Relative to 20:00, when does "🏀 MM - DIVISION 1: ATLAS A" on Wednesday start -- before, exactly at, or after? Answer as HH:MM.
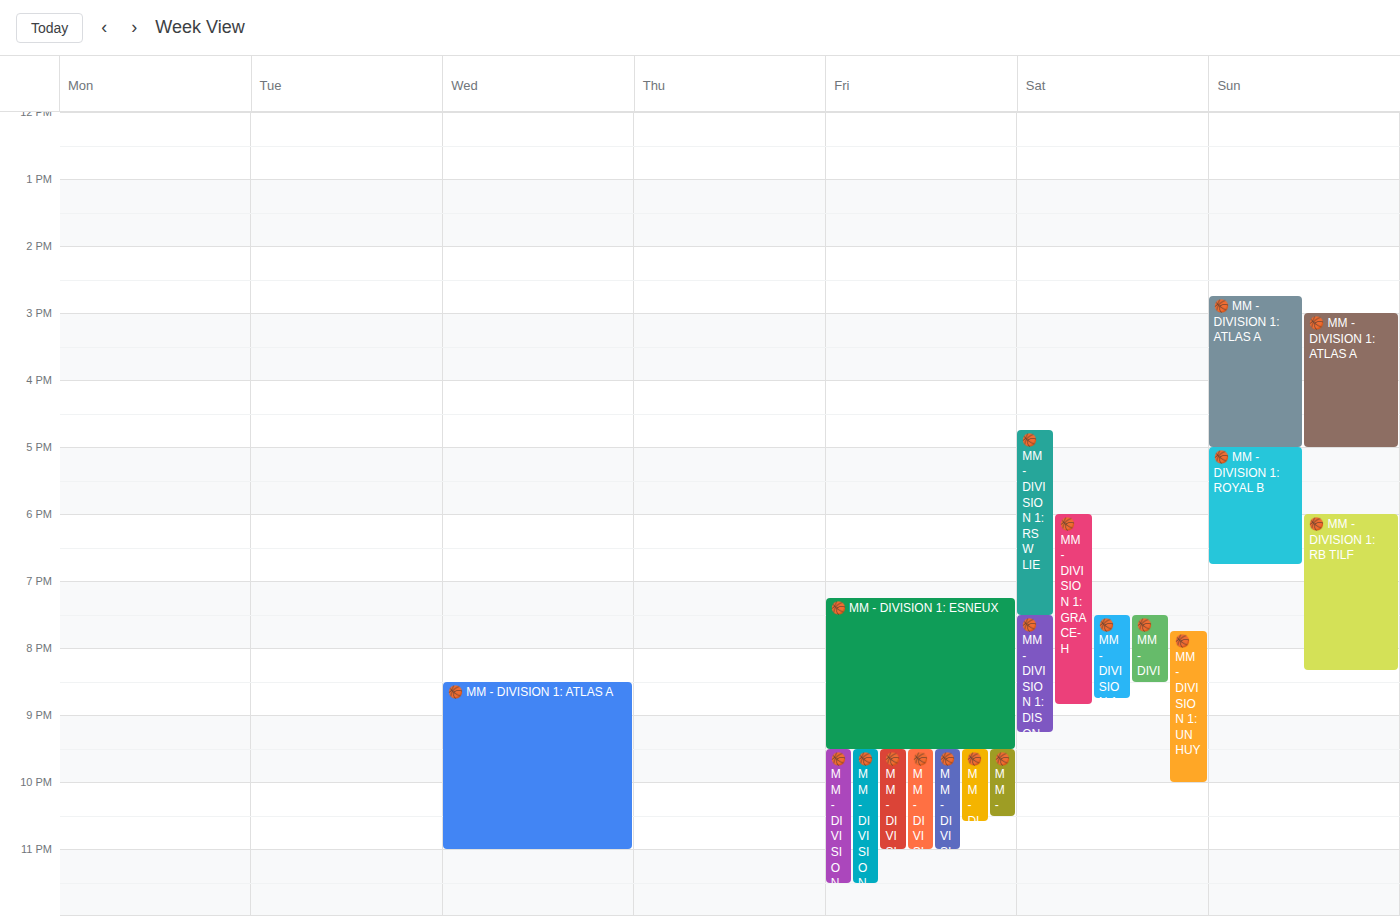
20:30 -- after 20:00, 30 minutes below the 20:00 line.